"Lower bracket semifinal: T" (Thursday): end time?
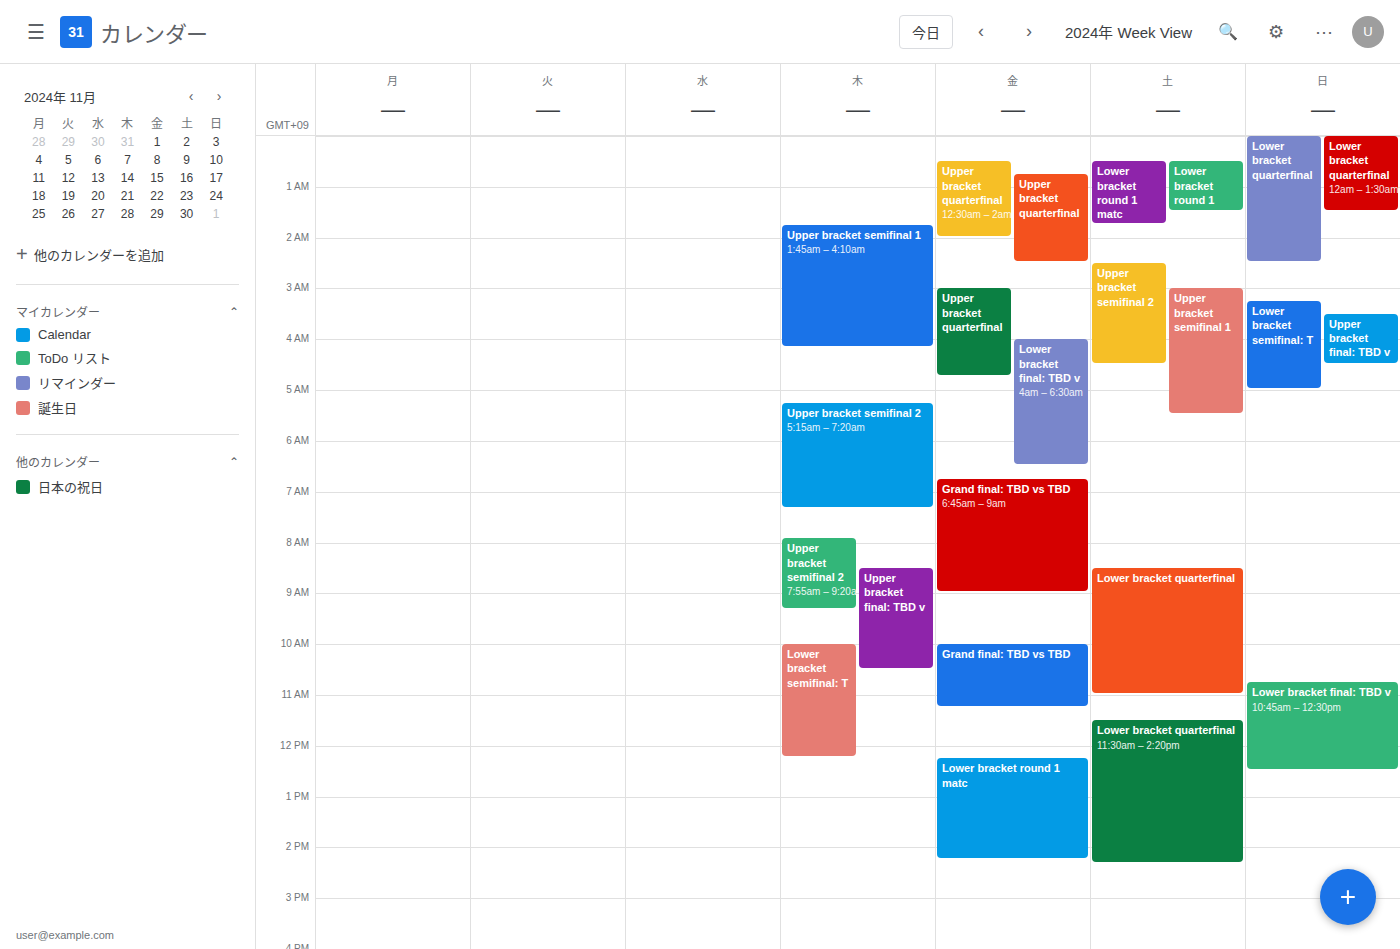
12:15 PM